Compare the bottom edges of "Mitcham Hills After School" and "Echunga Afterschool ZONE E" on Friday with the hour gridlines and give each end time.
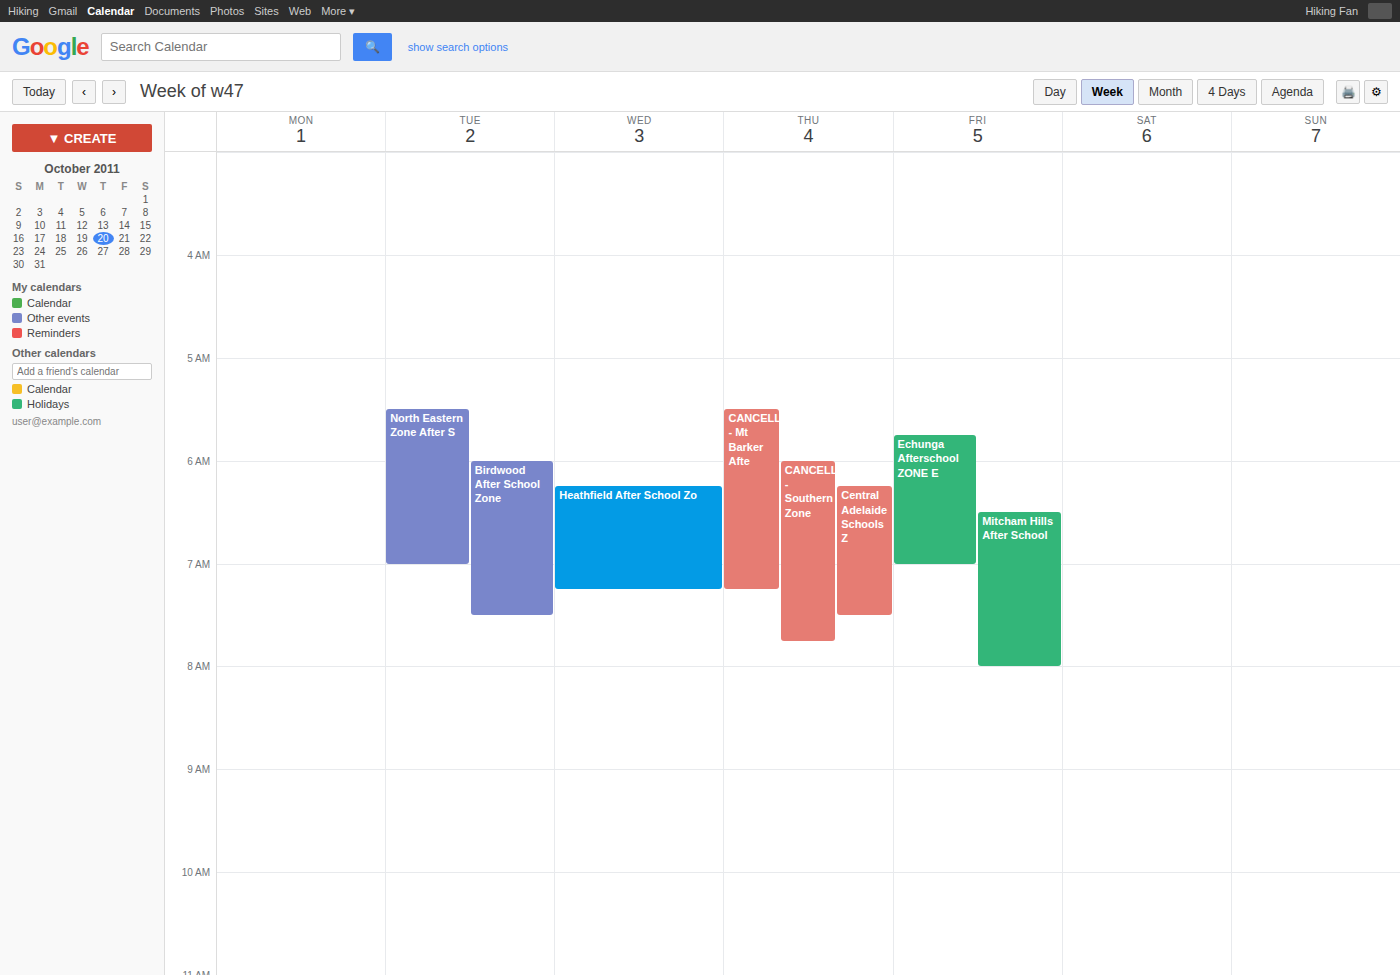
"Mitcham Hills After School": 08:00, exactly on the 08:00 line. "Echunga Afterschool ZONE E": 07:00, exactly on the 07:00 line.